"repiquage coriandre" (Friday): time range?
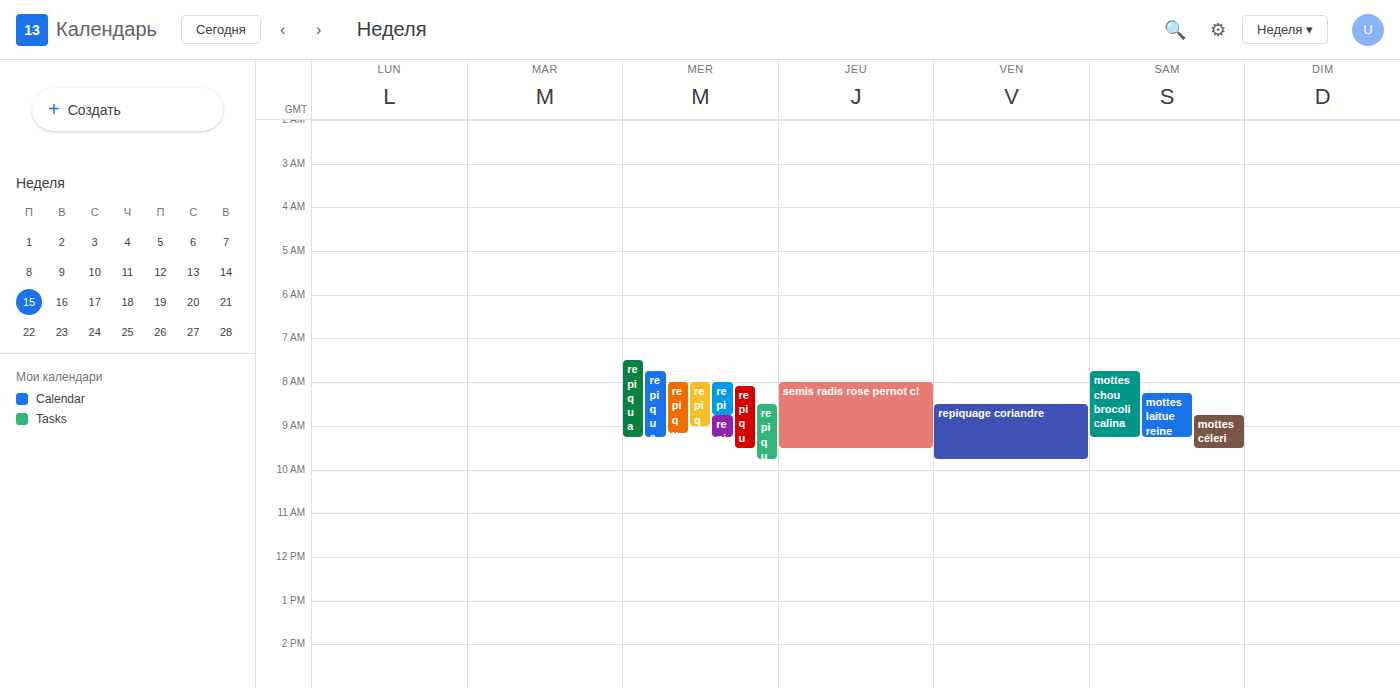
8:30 AM to 9:45 AM